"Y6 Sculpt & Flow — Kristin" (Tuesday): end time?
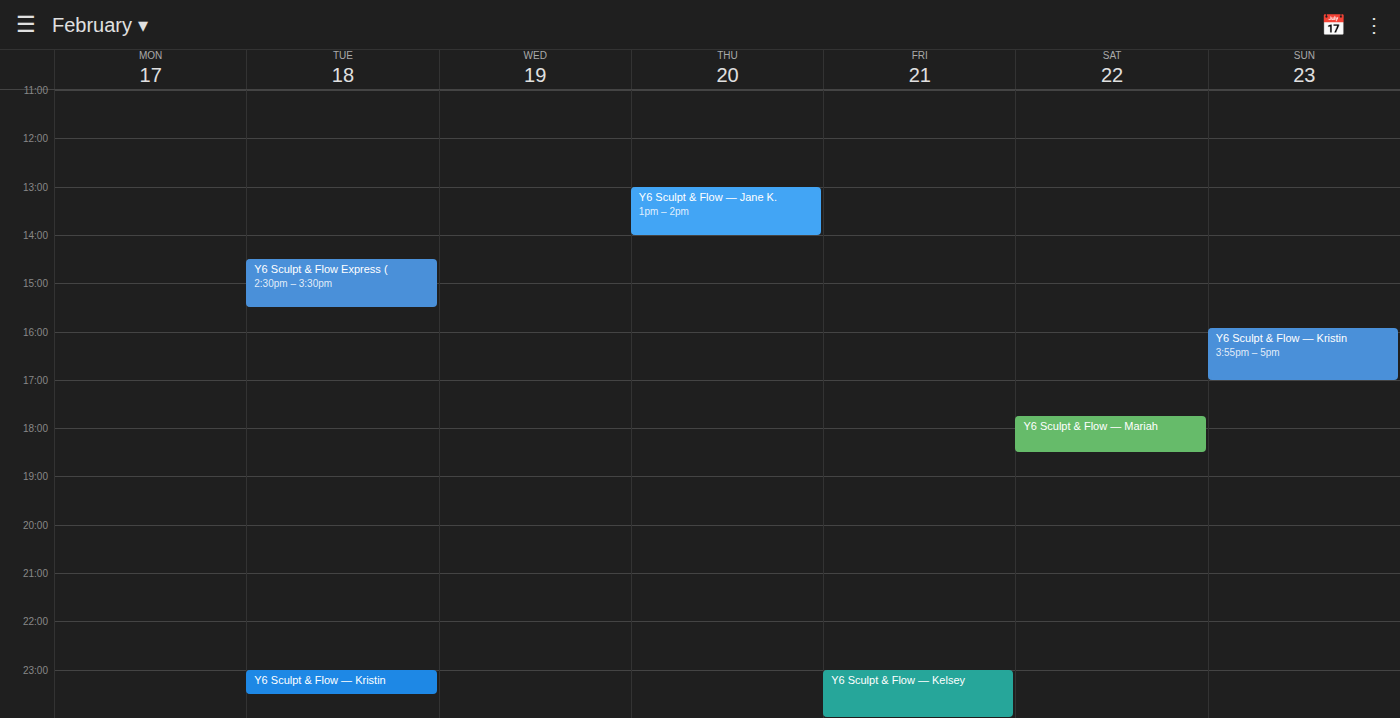
23:30